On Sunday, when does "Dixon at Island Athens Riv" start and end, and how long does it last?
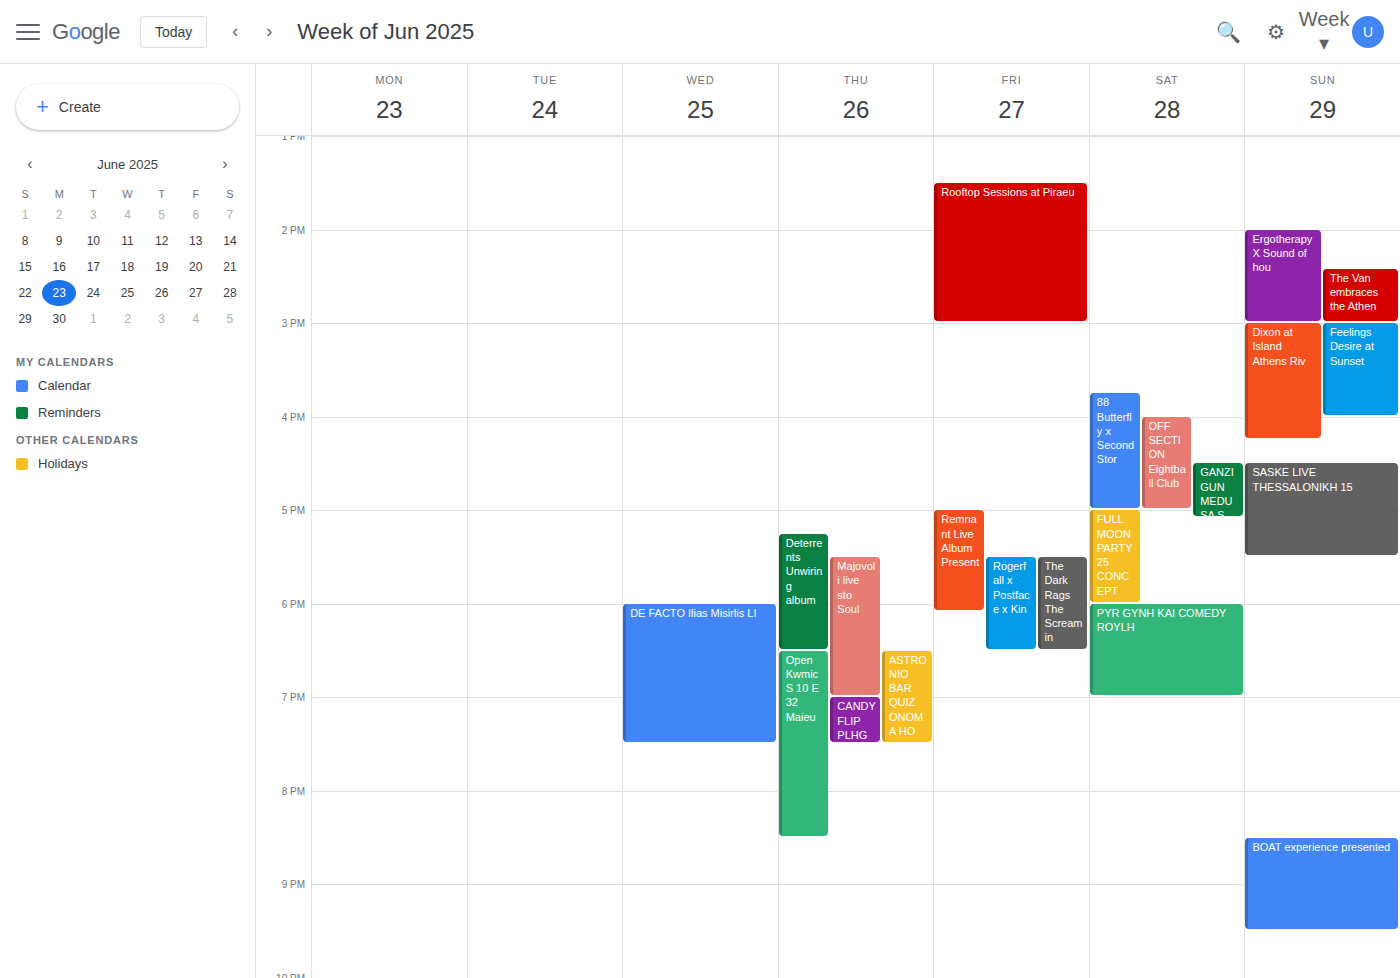
15:00 to 16:15, 1 hour 15 minutes